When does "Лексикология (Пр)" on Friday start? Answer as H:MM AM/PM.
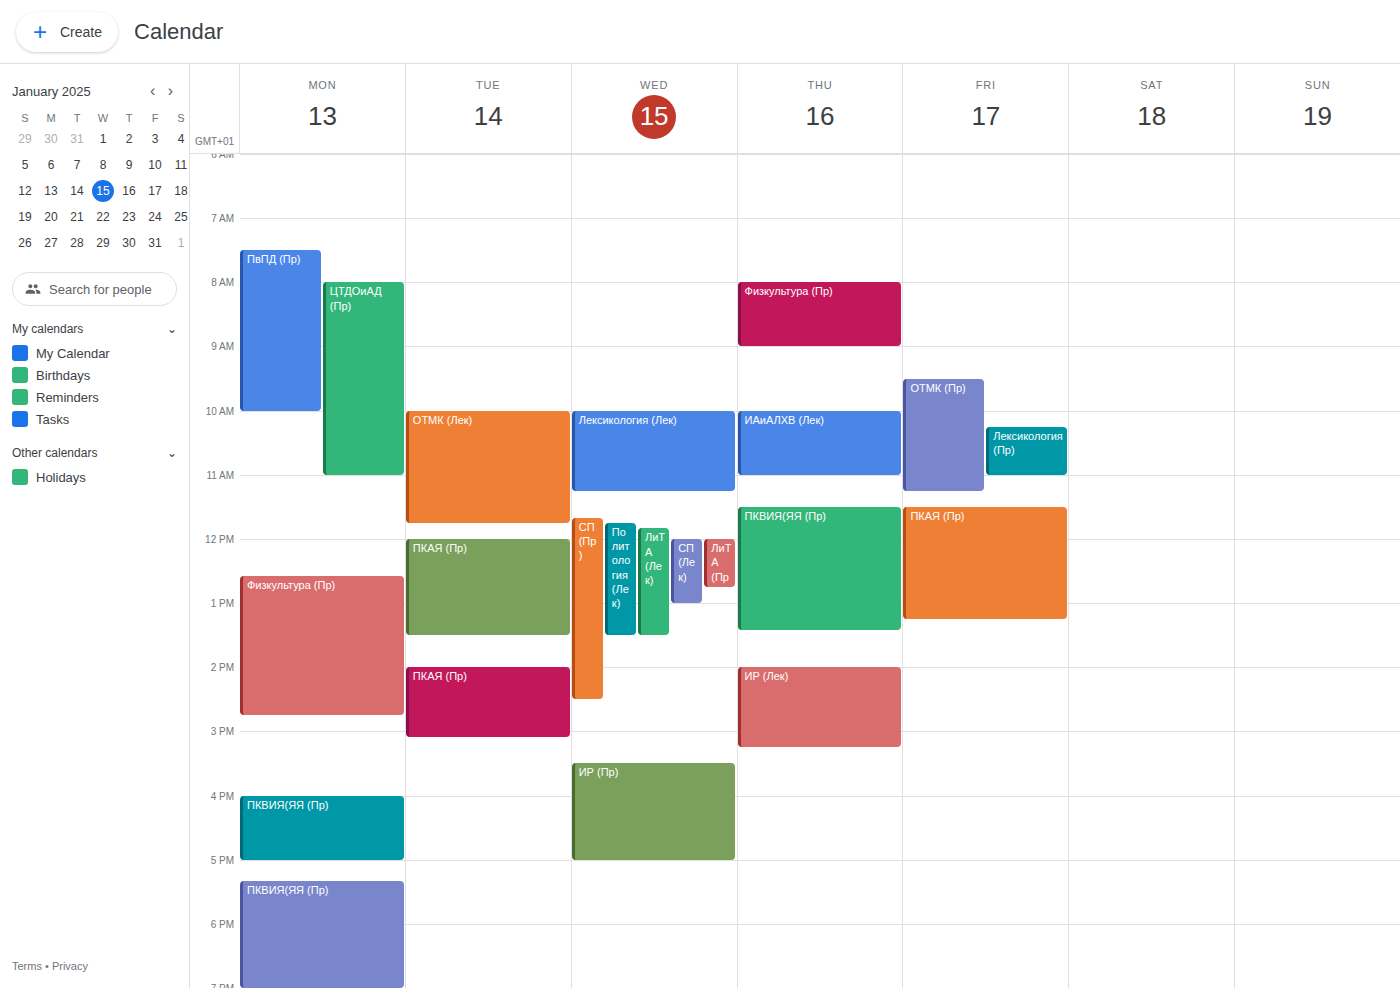
10:15 AM